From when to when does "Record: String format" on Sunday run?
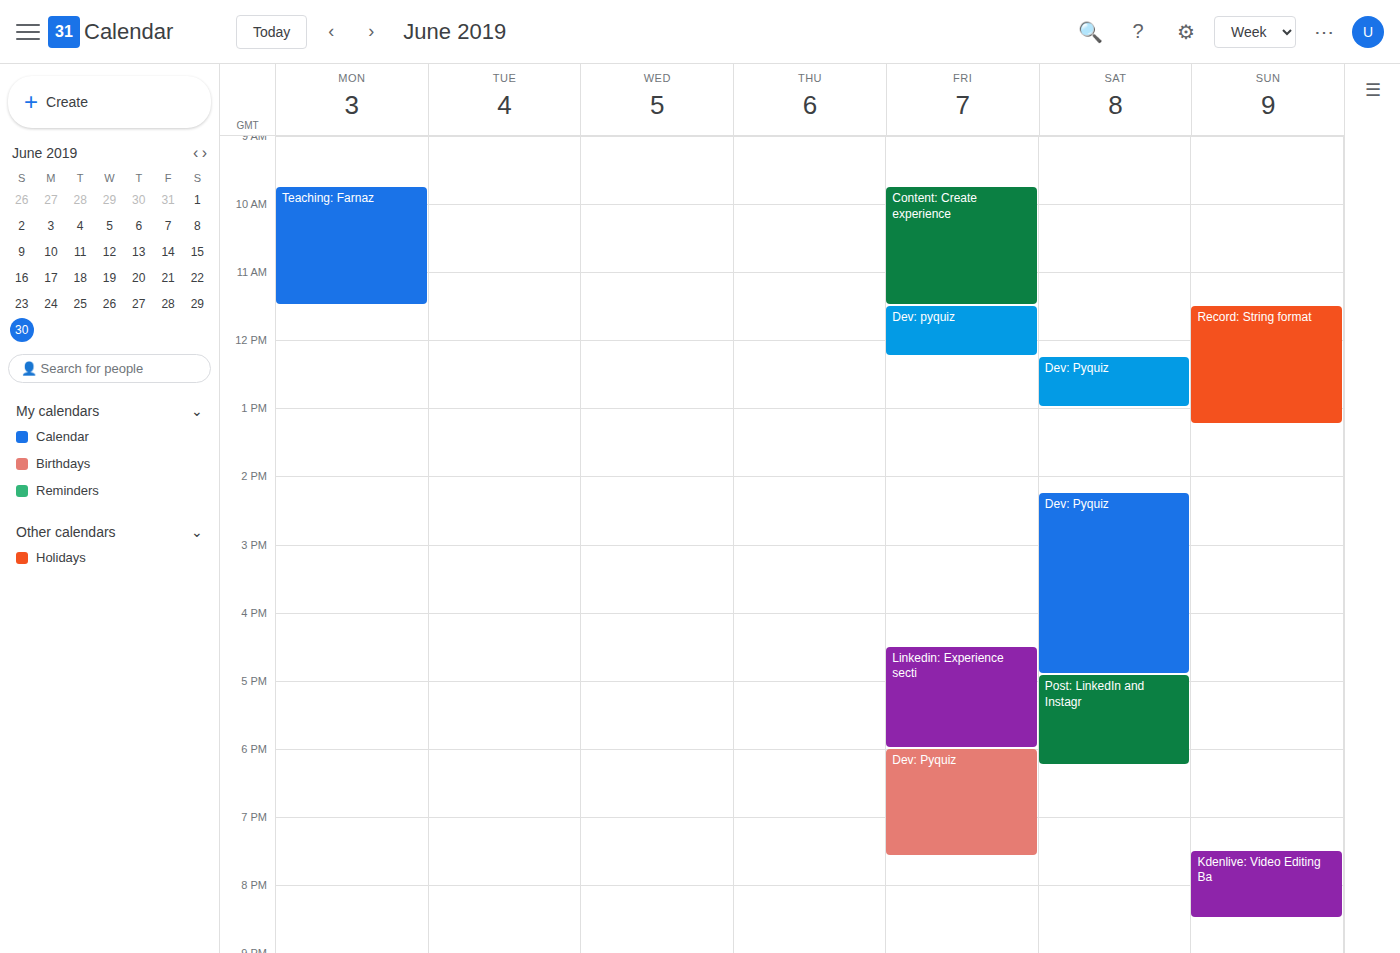
11:30 to 13:15